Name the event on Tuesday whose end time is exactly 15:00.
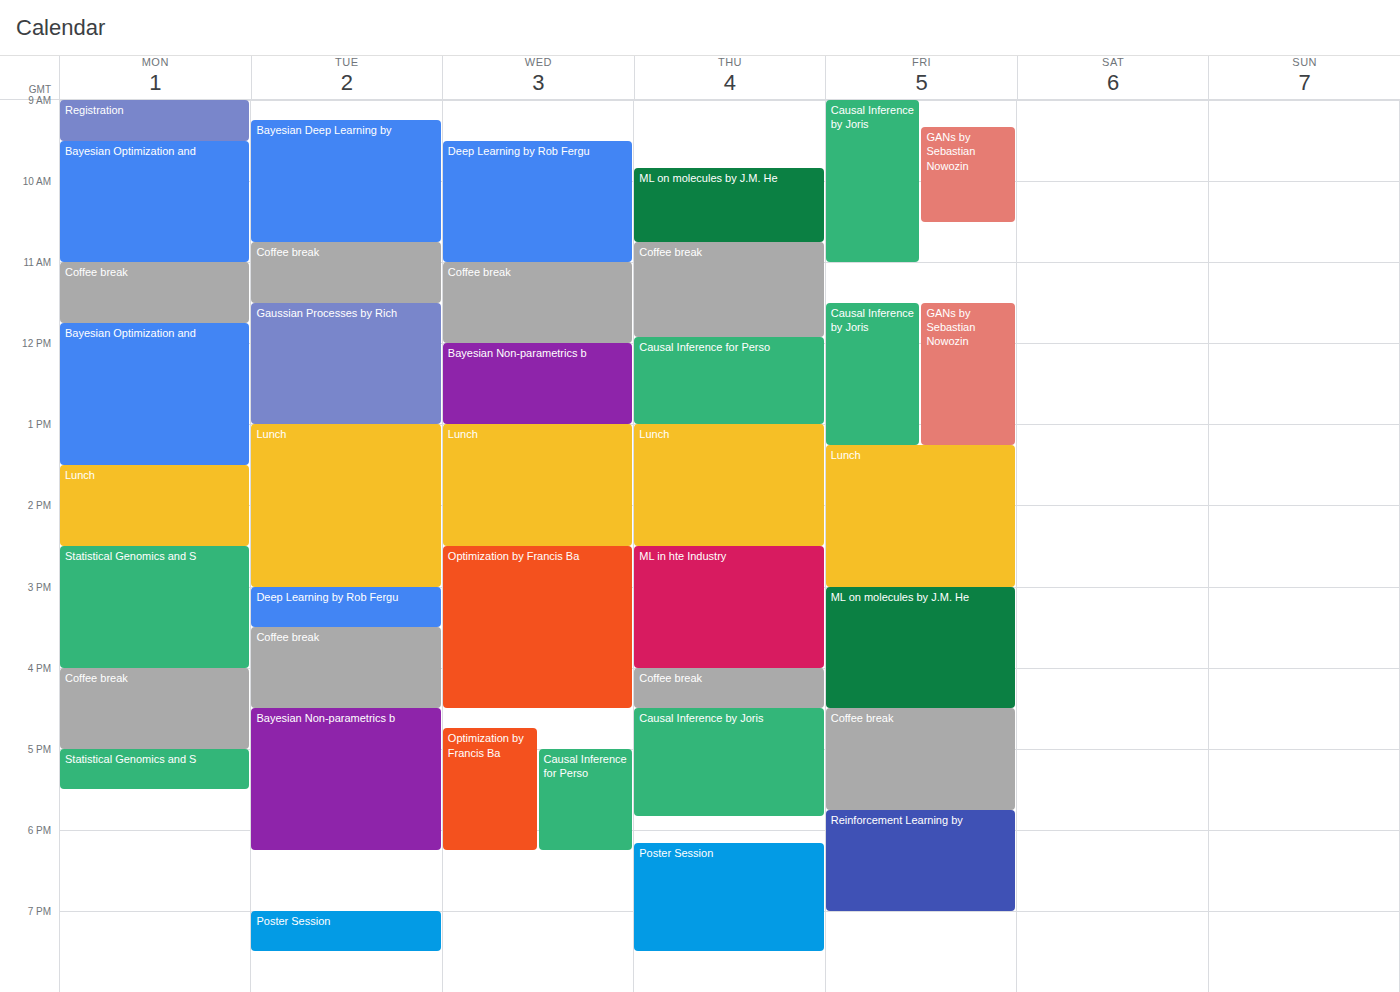
"Lunch"